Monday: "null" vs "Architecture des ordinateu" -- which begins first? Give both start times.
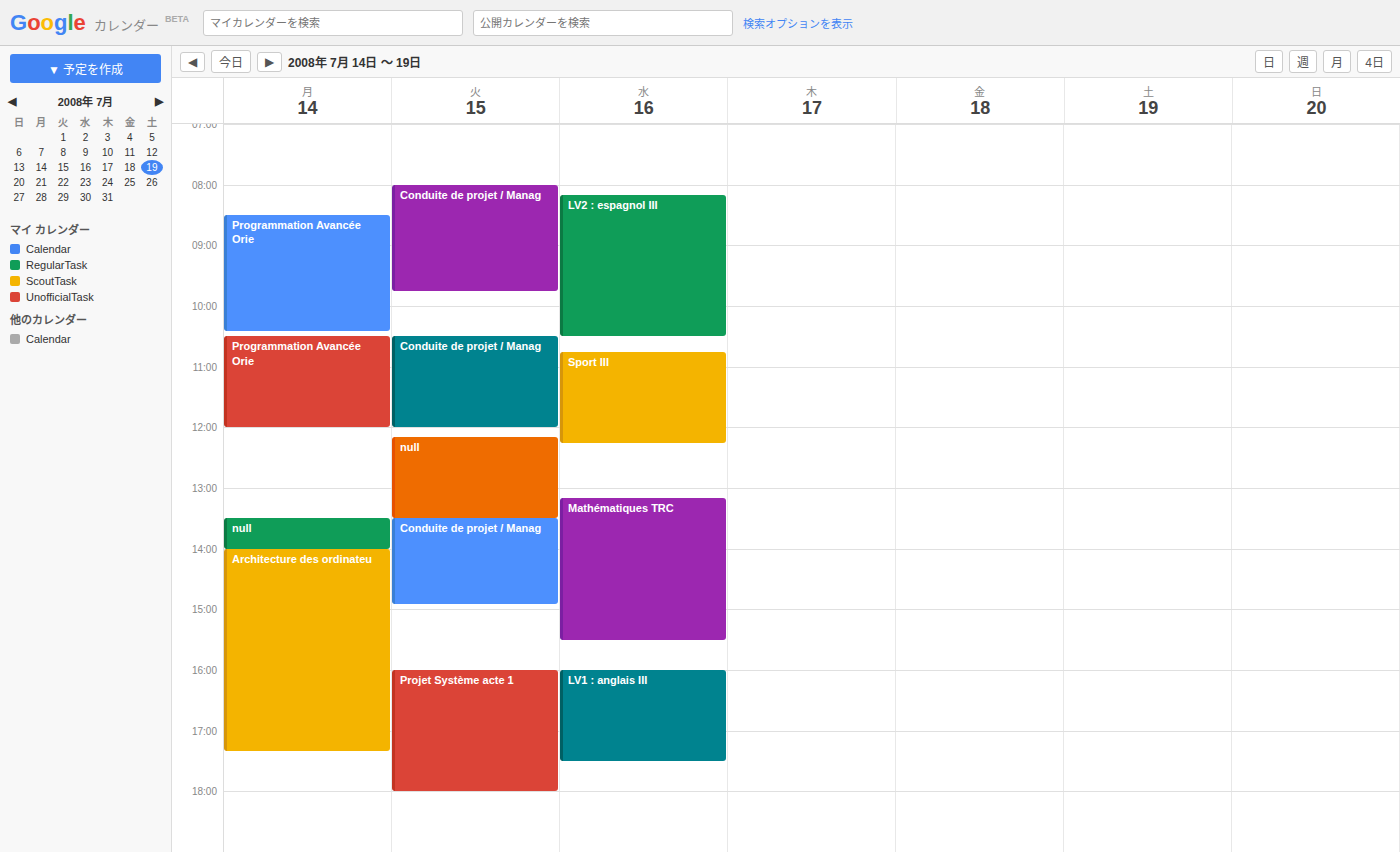
"null" 1:30 PM; "Architecture des ordinateu" 2:00 PM.